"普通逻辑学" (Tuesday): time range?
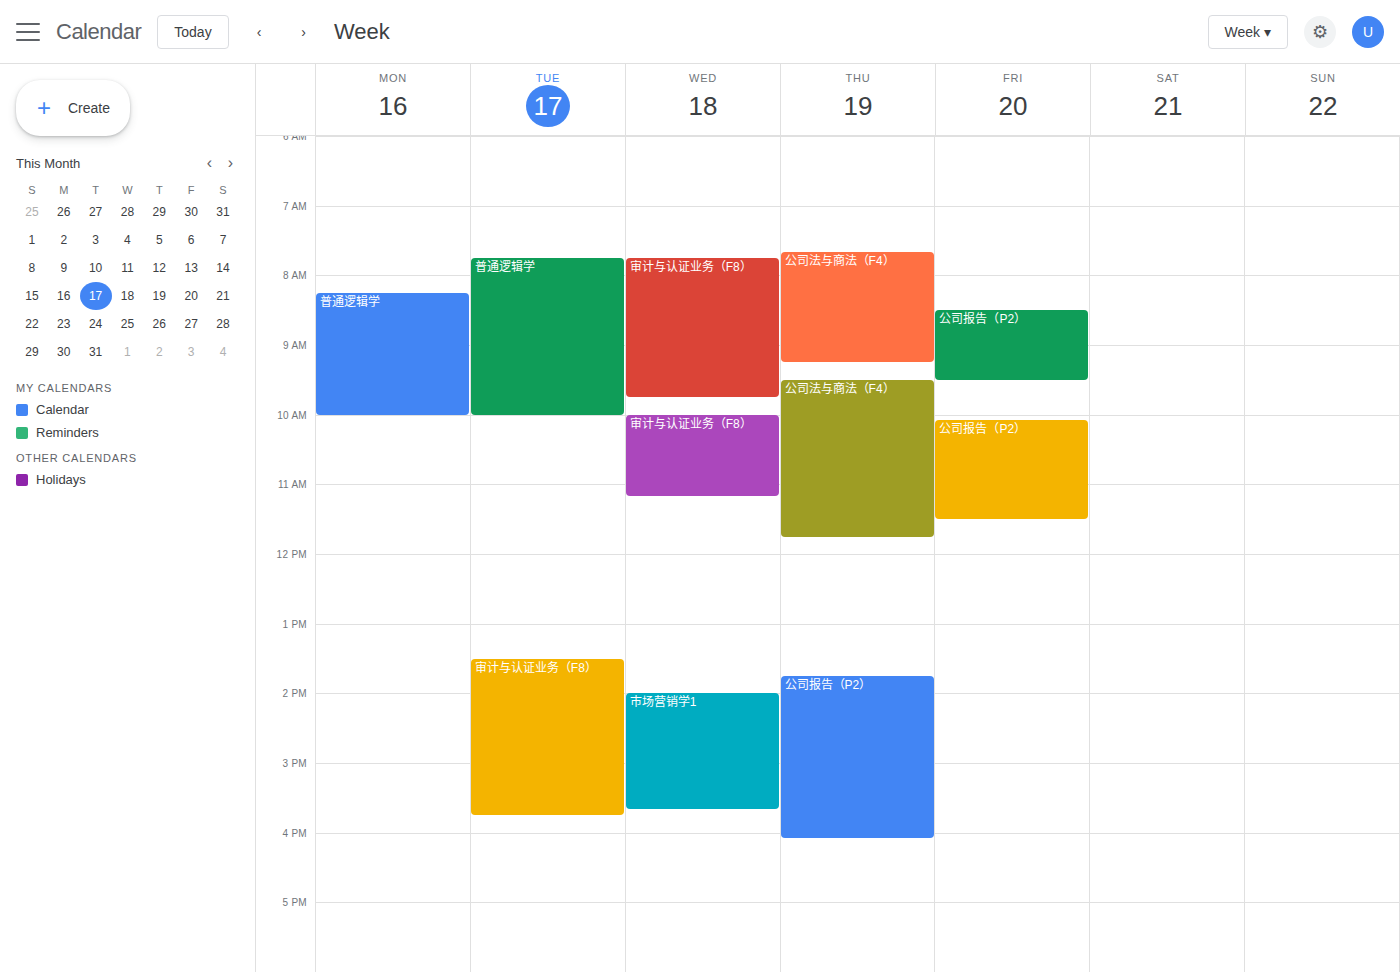
7:45 AM to 10:00 AM